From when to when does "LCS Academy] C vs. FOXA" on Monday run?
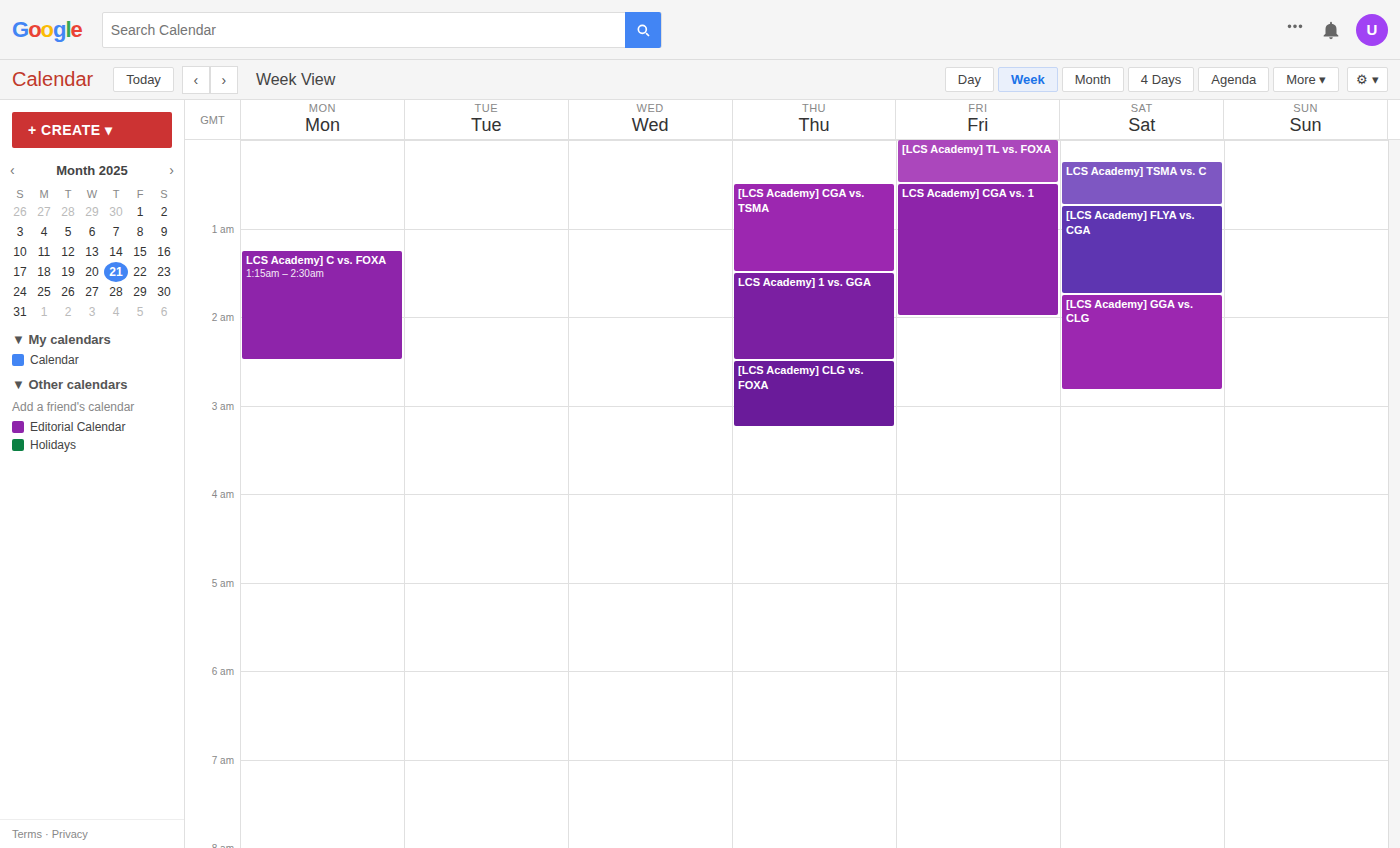
1:15 AM to 2:30 AM